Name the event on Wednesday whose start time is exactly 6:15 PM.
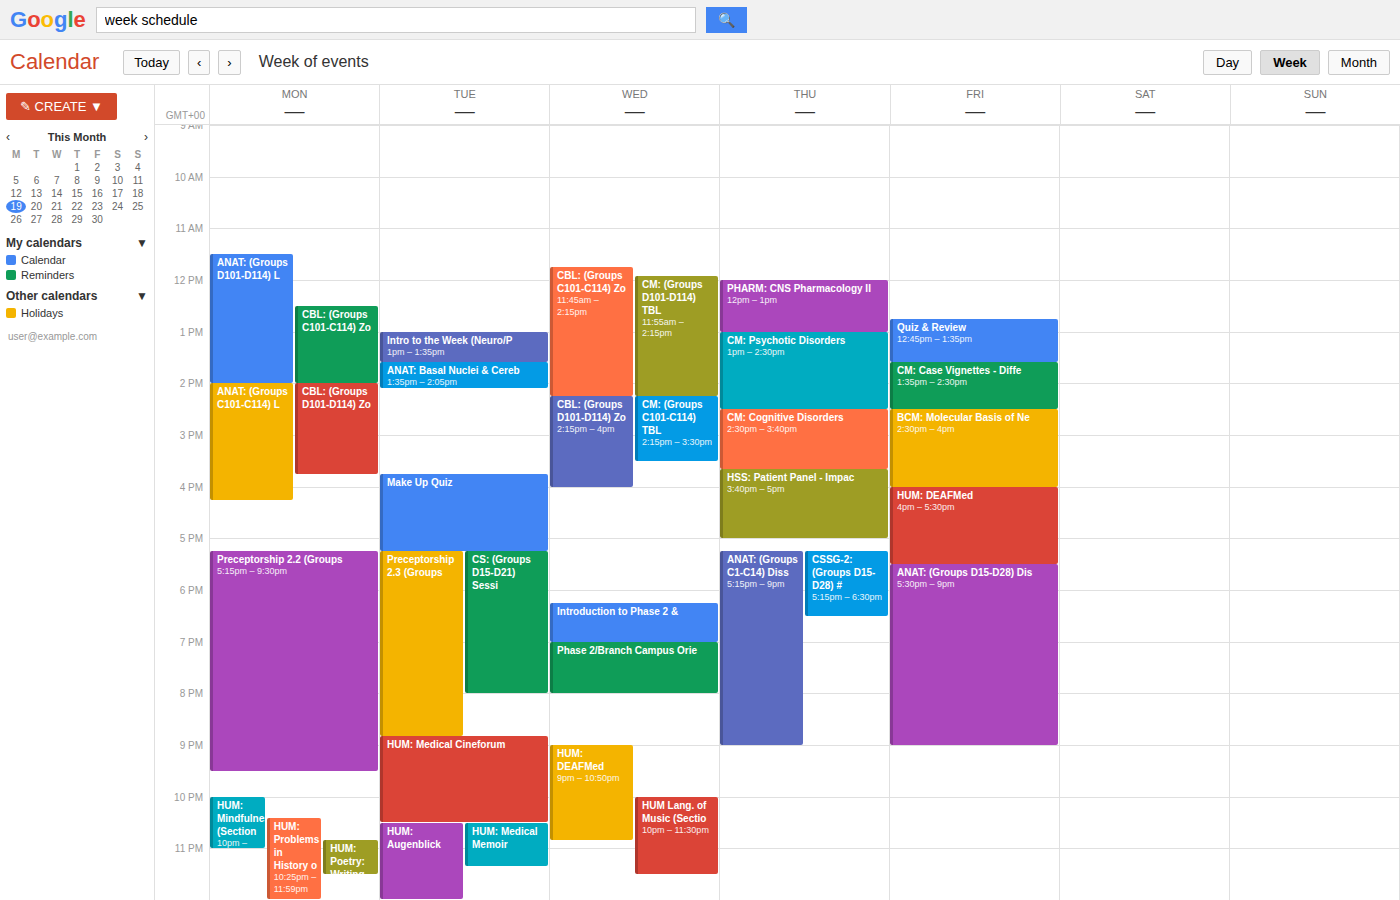
"Introduction to Phase 2 &"